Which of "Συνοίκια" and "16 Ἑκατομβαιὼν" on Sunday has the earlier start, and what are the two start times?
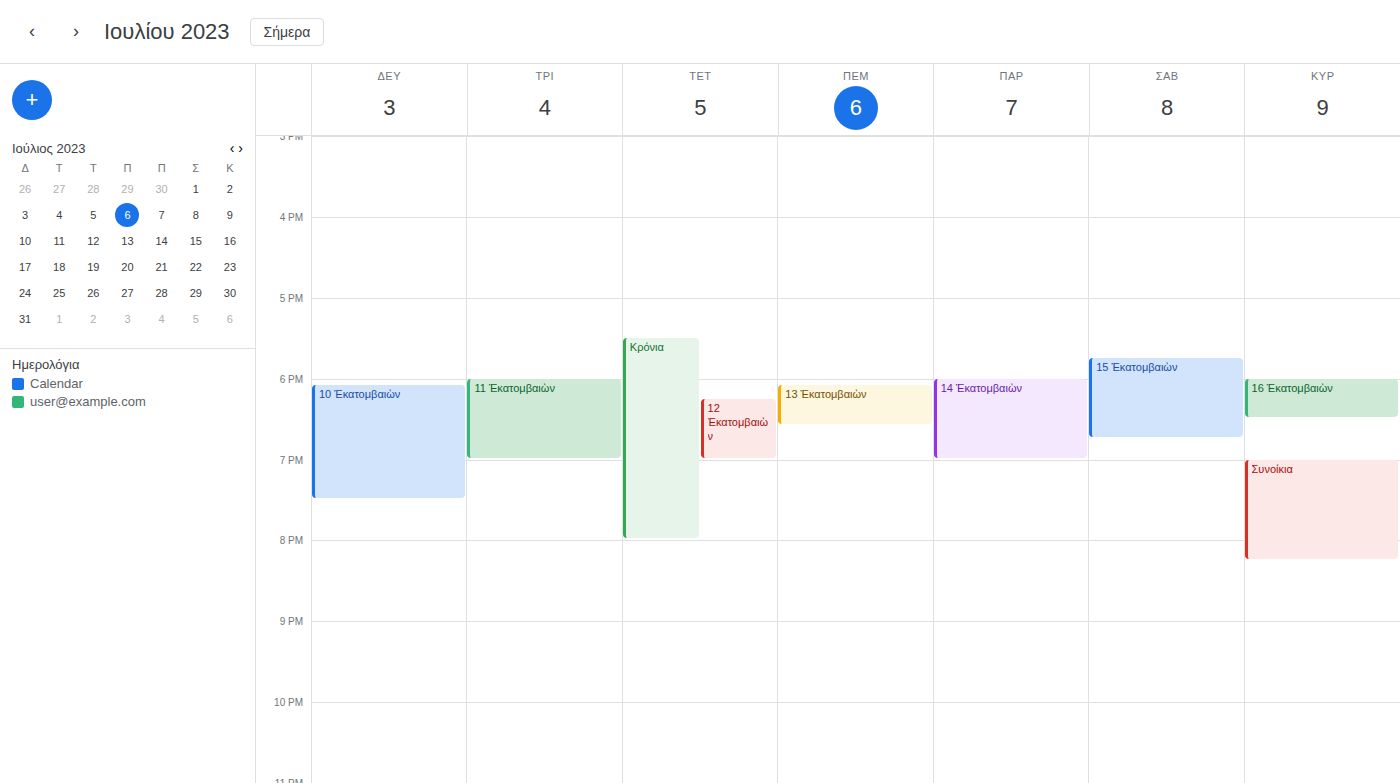
"16 Ἑκατομβαιὼν" 6:00 PM; "Συνοίκια" 7:00 PM.